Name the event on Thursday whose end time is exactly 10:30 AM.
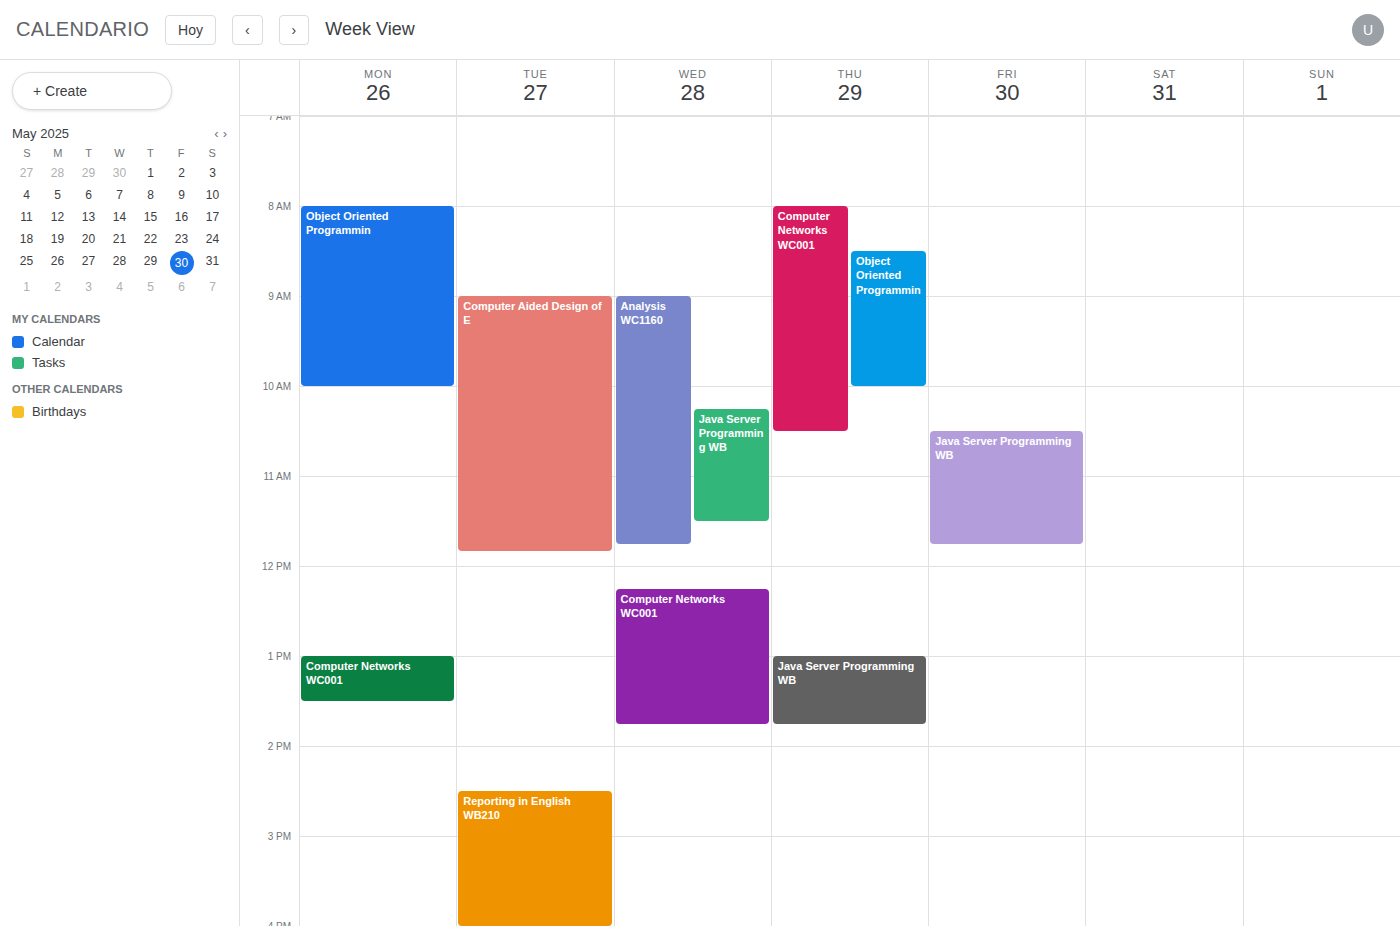
"Computer Networks WC001"